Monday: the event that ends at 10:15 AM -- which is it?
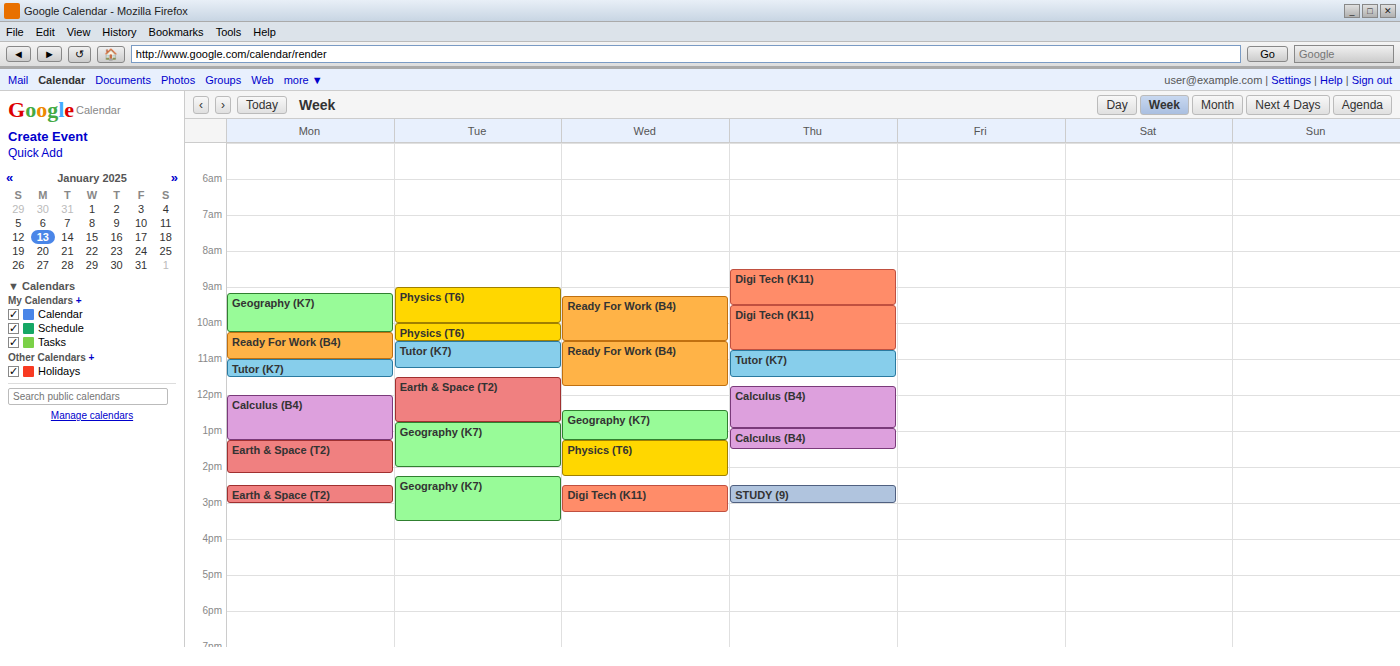
"Geography (K7)"